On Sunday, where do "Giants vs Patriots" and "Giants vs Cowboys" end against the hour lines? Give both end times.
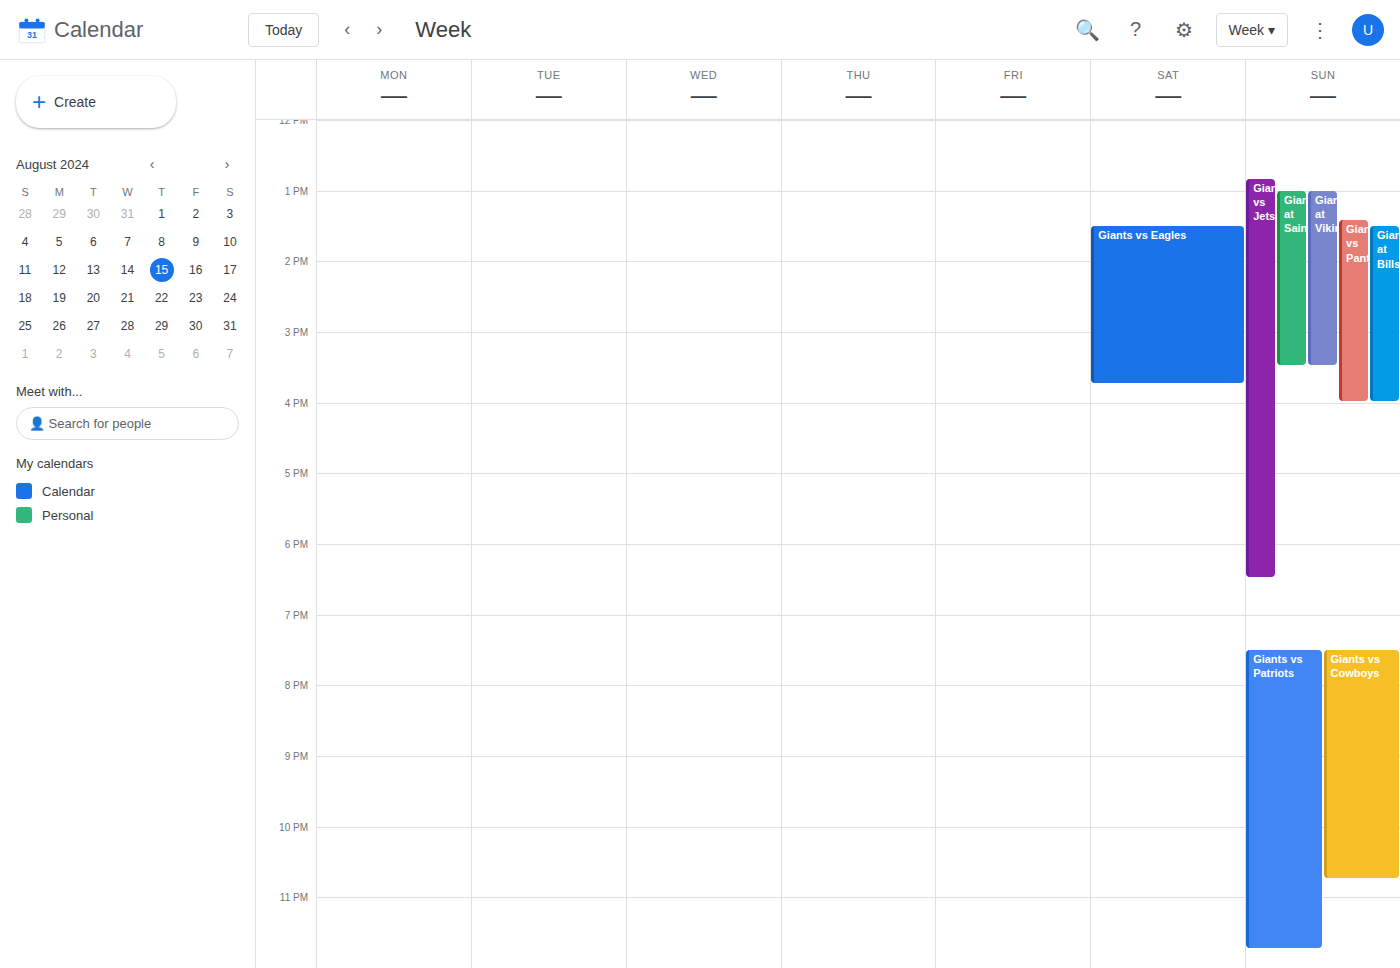
"Giants vs Patriots": 23:45, neither: three quarters of the way from the 23:00 line to the 24:00 line. "Giants vs Cowboys": 22:45, neither: three quarters of the way from the 22:00 line to the 23:00 line.